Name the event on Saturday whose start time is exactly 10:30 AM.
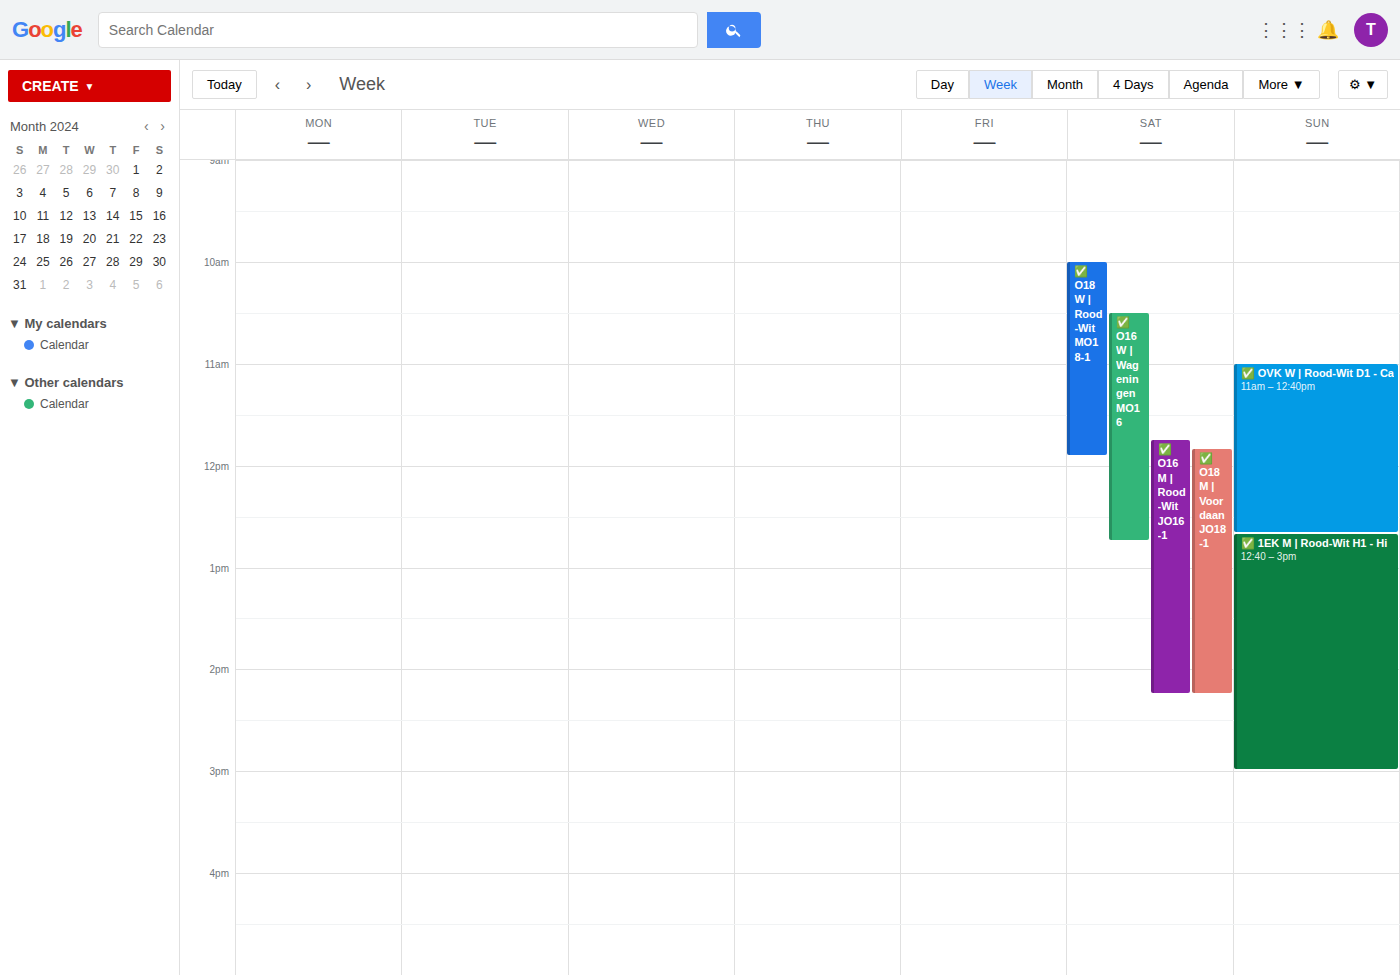
"✅ O16 W | Wageningen MO16"